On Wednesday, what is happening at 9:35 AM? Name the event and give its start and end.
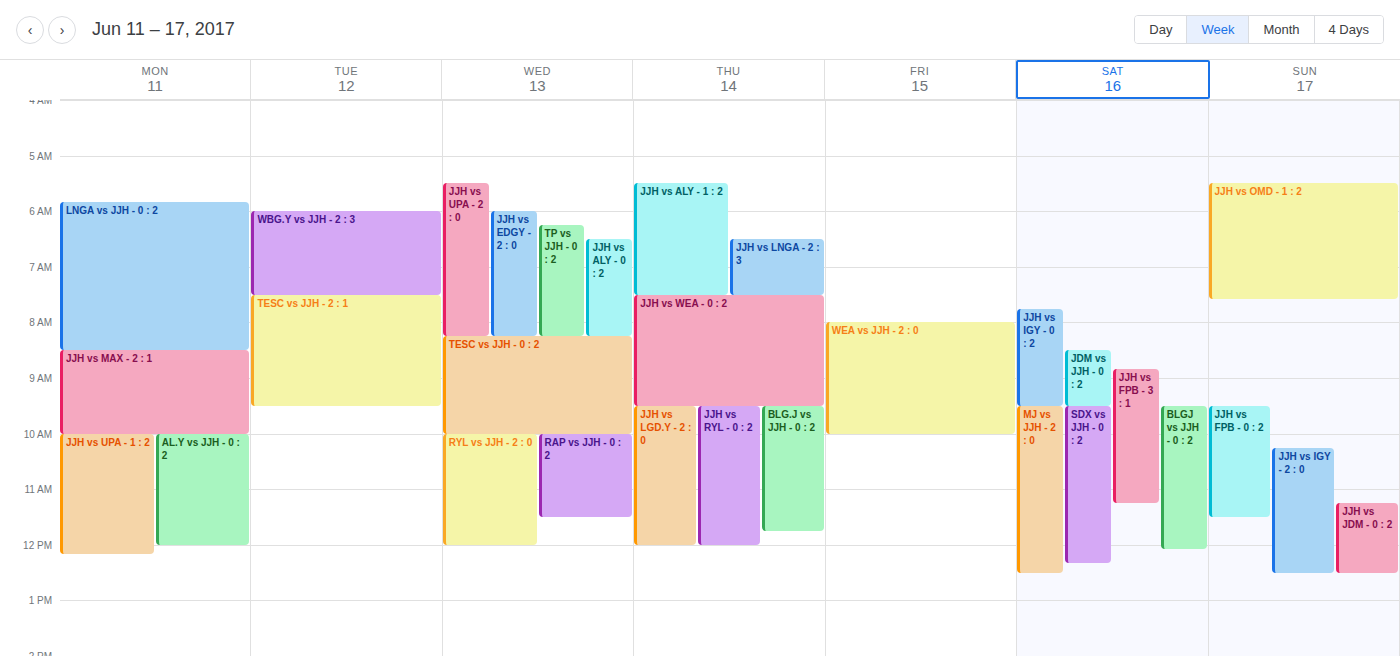
"TESC vs JJH - 0 : 2", 8:15 AM to 10:00 AM